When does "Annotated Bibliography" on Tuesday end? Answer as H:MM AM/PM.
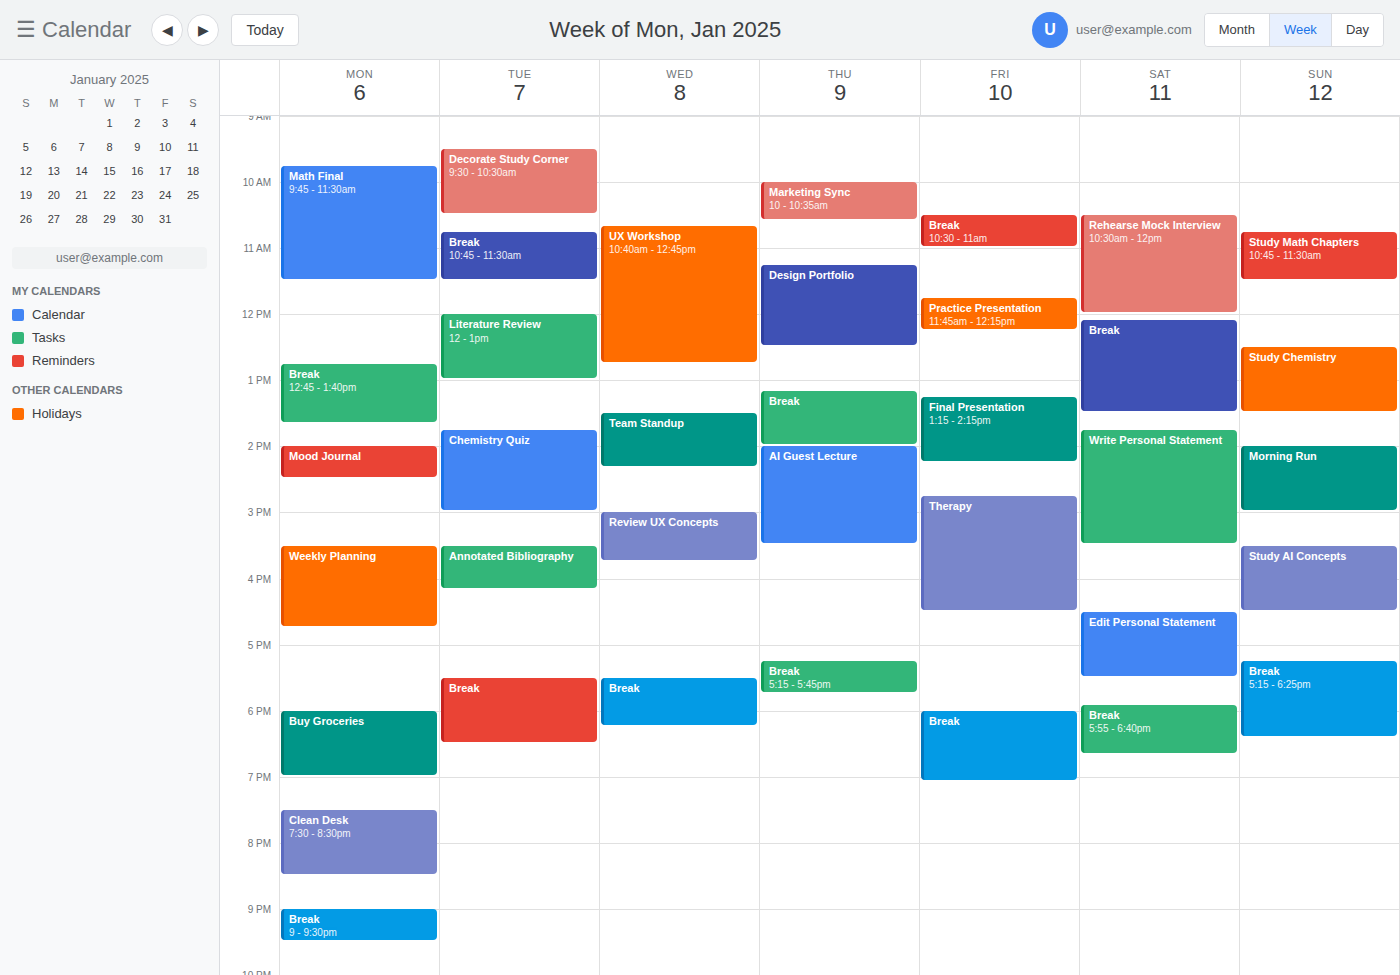
4:10 PM